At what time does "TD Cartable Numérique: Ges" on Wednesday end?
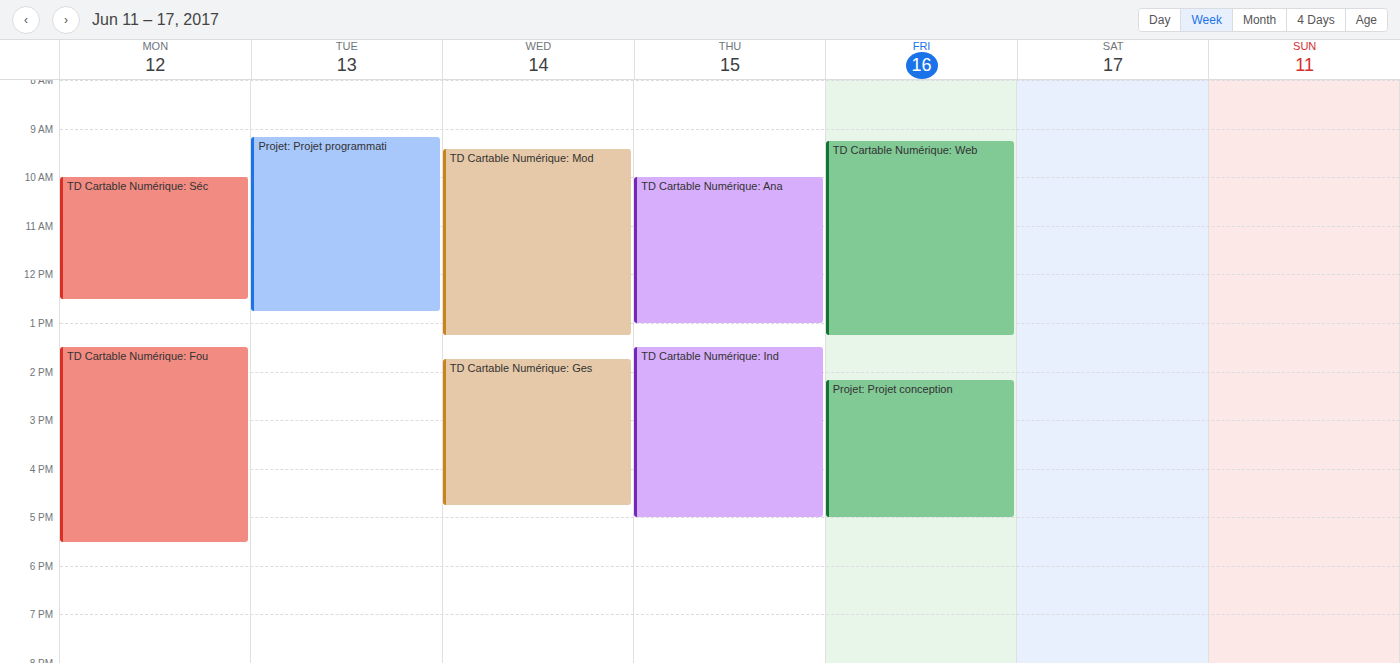
4:45 PM